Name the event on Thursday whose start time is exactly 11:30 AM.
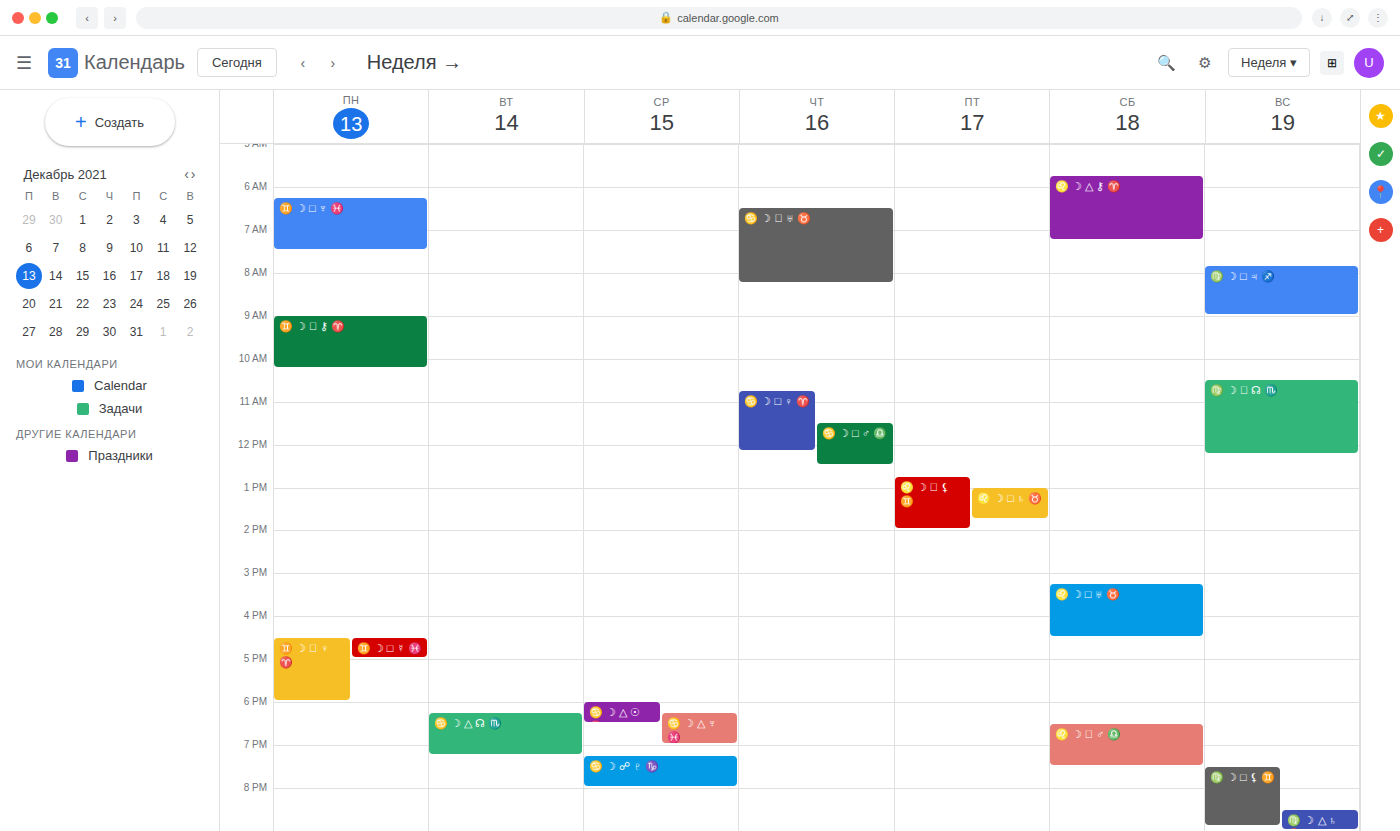
"♋️ ☽ □ ♂ ♎️"